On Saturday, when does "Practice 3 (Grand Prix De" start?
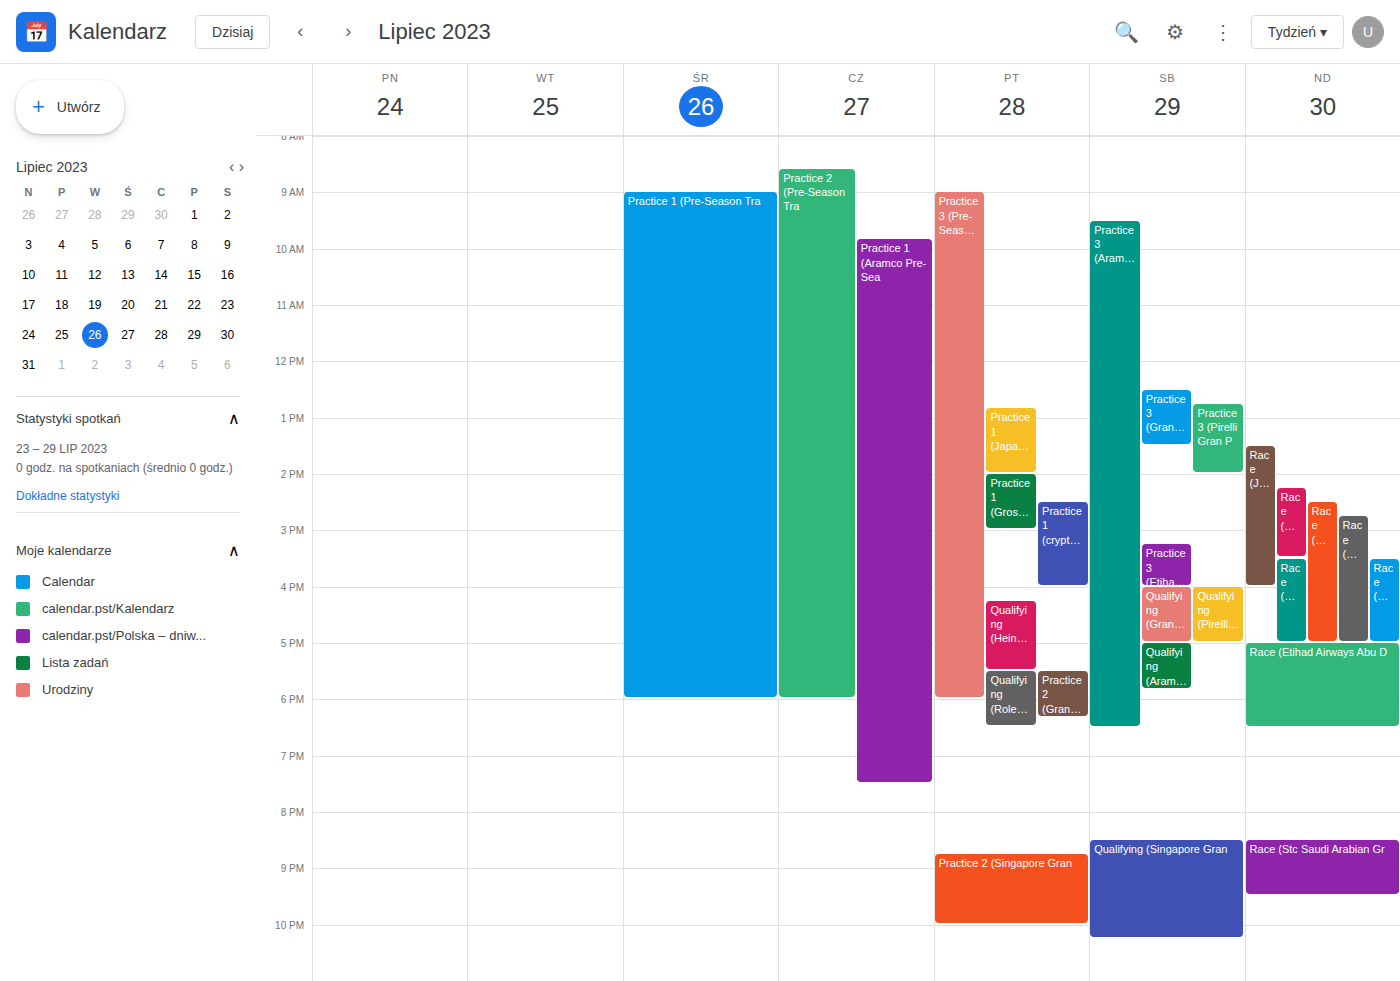
12:30 PM